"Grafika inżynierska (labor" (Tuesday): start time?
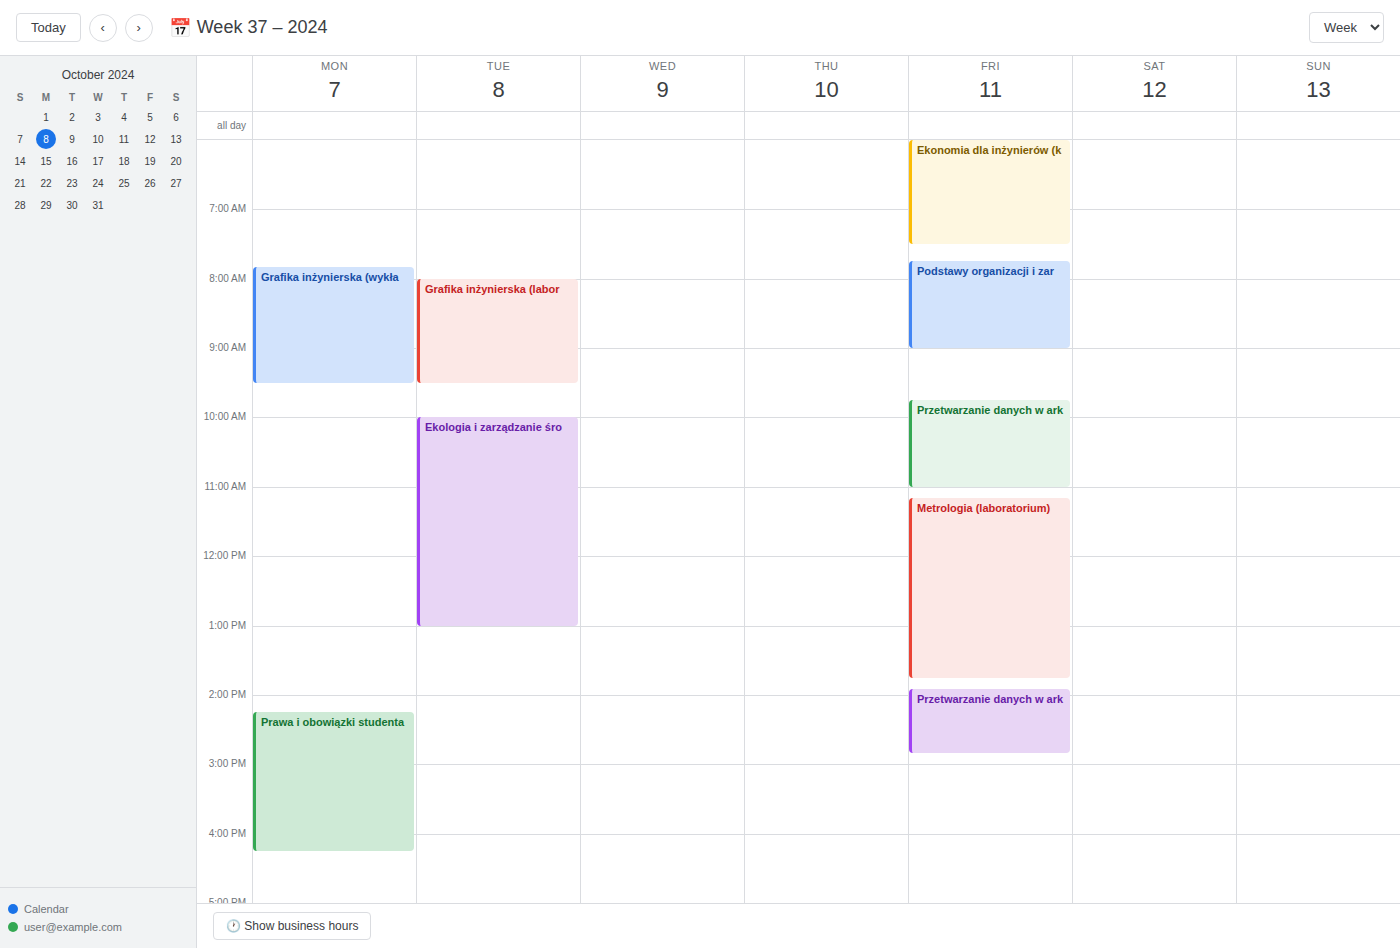
08:00